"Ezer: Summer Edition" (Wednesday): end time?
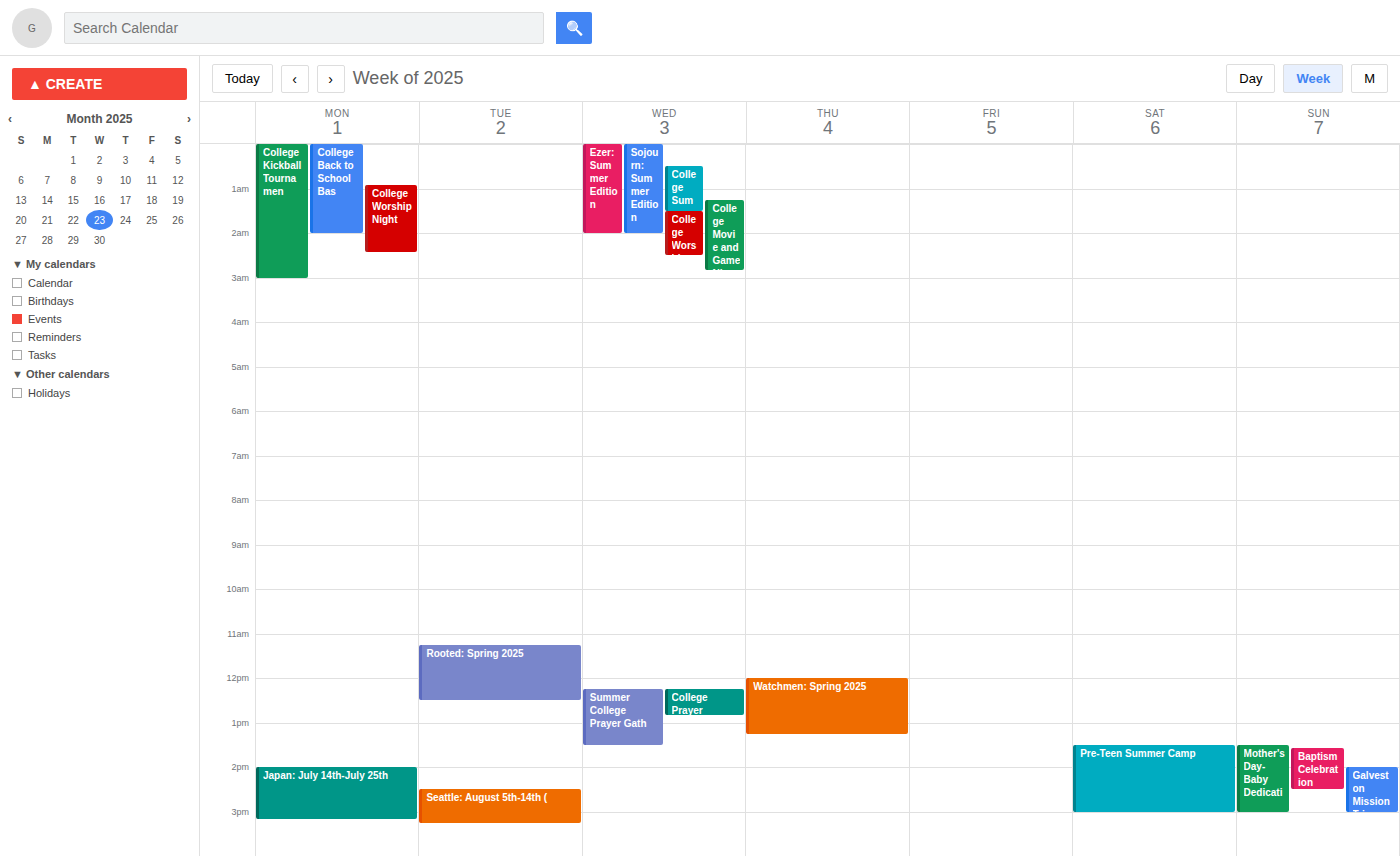
2:00 AM